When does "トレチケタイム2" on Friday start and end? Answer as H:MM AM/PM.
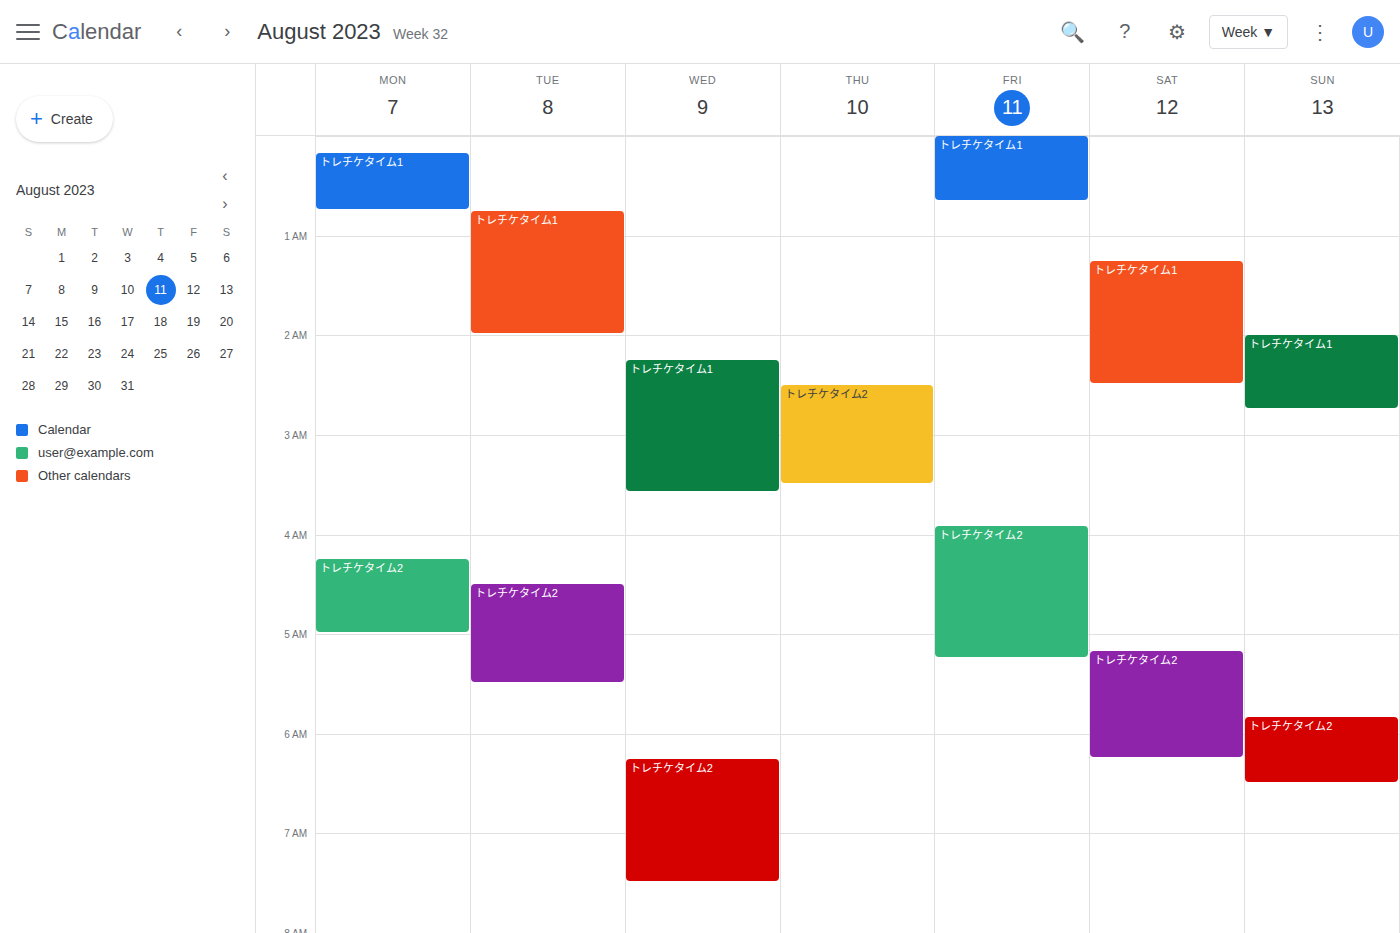
3:55 AM to 5:15 AM